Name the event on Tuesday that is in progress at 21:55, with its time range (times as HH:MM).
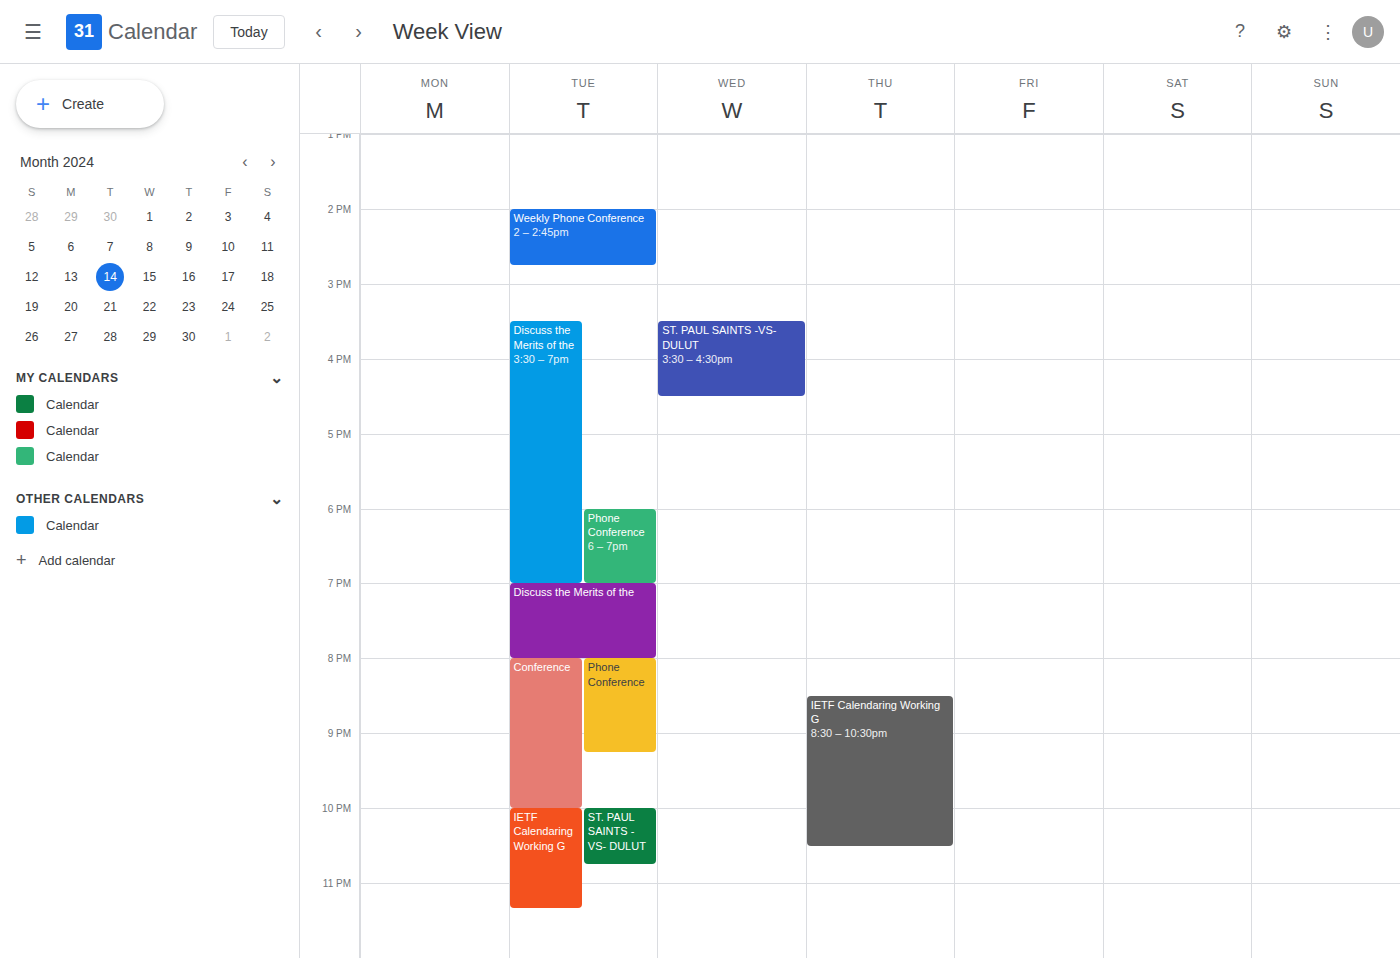
"Conference", 20:00 to 22:00